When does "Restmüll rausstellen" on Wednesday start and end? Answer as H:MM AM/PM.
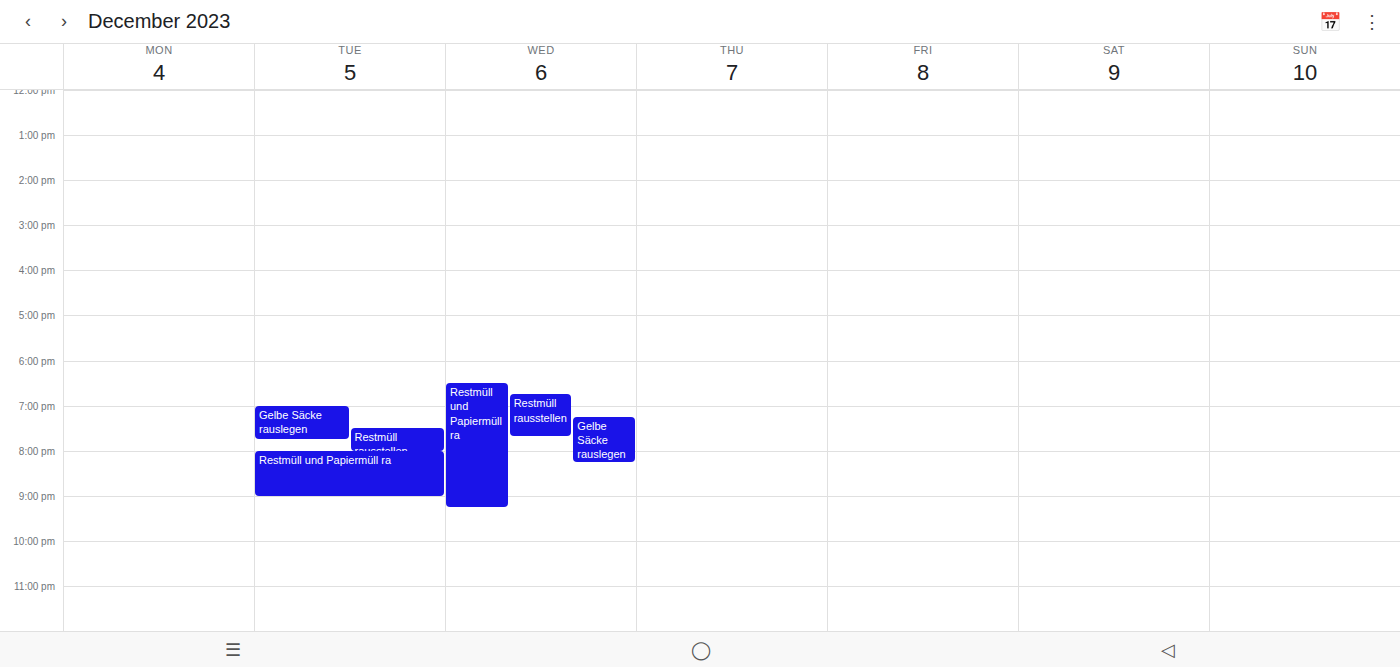
6:45 PM to 7:40 PM